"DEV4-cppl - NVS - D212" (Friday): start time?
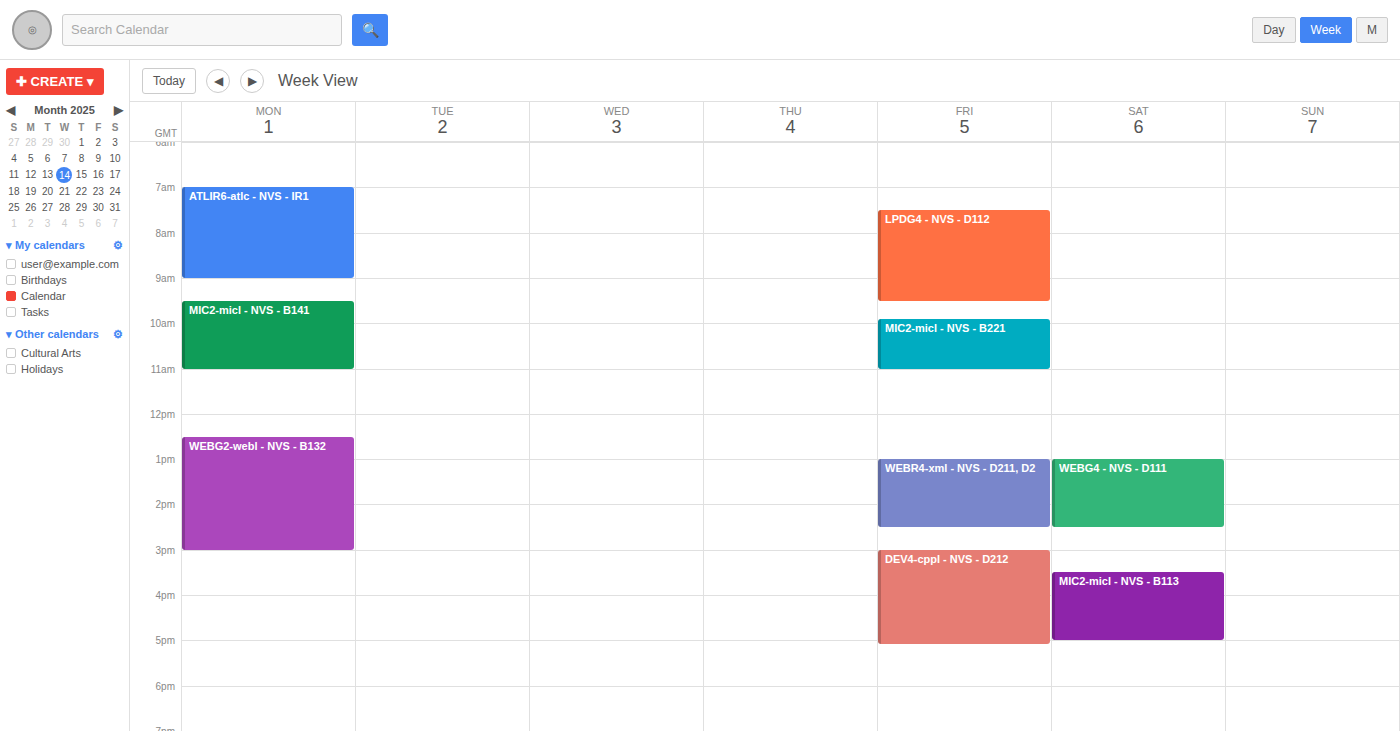
3:00 PM